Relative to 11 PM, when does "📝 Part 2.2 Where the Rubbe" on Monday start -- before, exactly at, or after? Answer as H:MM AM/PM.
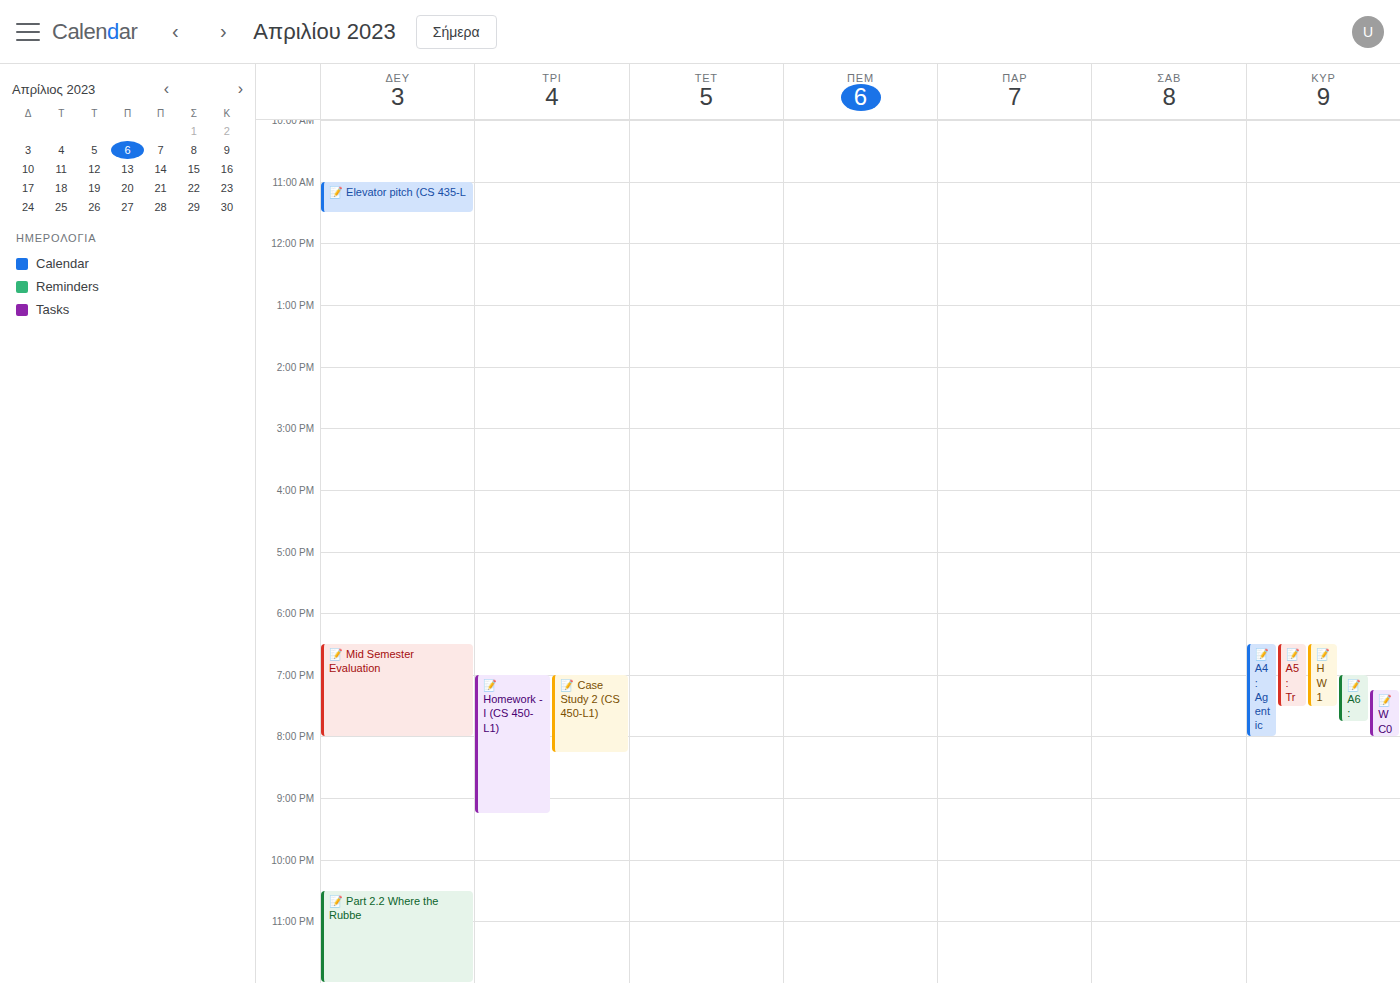
10:30 PM -- before 11 PM, 30 minutes above the 11 PM line.